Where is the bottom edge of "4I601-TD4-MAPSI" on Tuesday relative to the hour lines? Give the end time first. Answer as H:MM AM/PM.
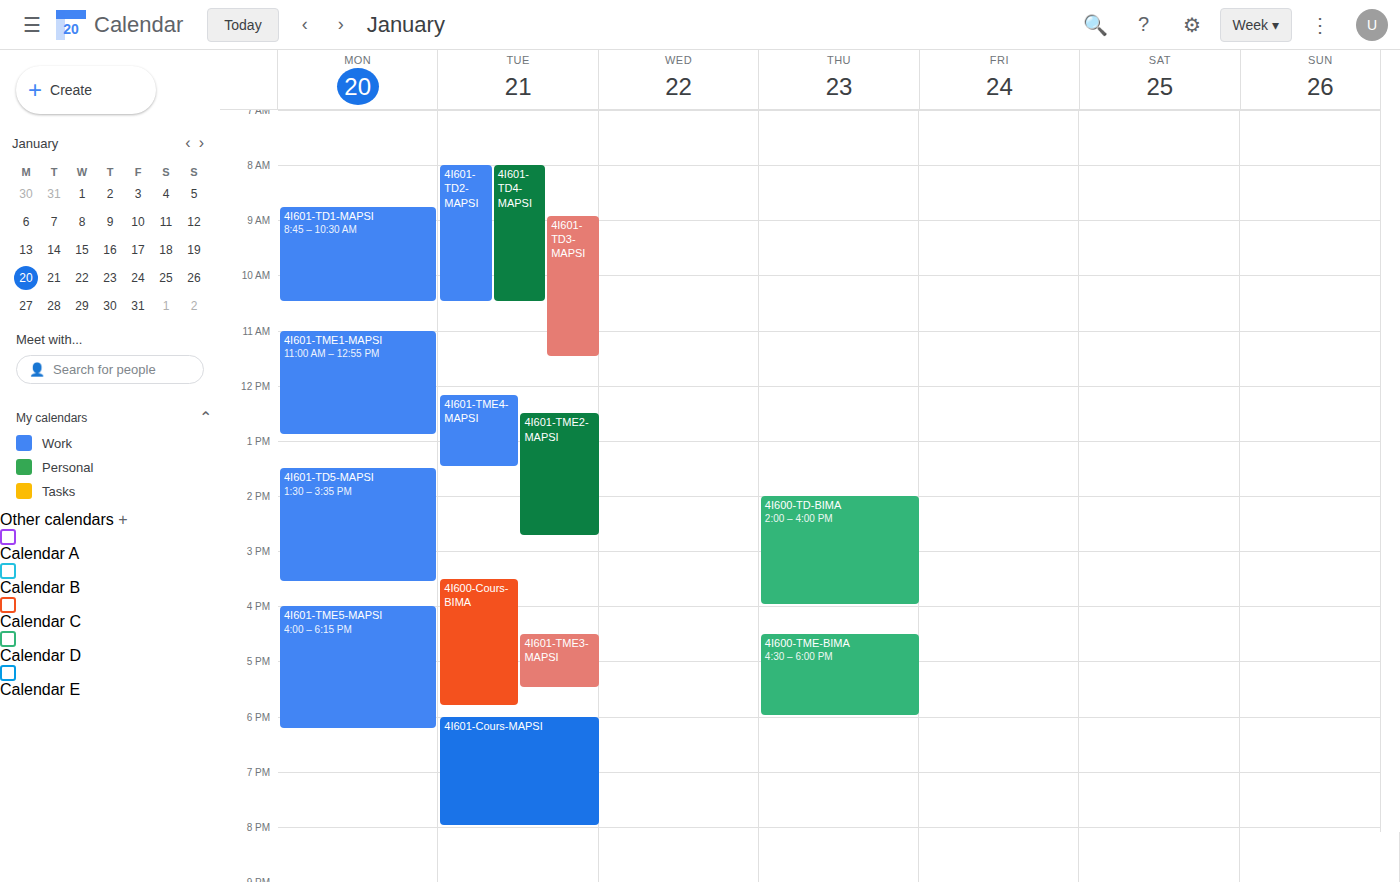
10:30 AM -- halfway between the 10 AM and 11 AM lines.